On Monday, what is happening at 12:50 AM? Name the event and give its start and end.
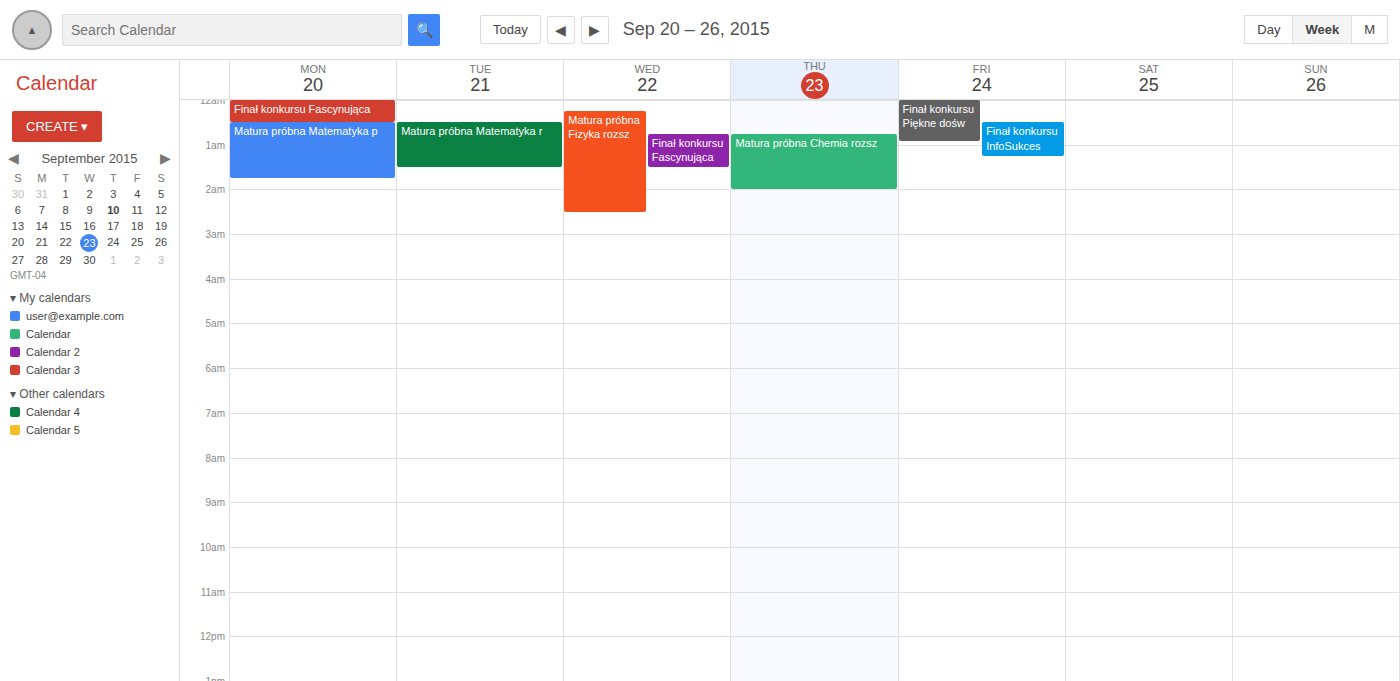
"Matura próbna Matematyka p", 12:30 AM to 1:45 AM